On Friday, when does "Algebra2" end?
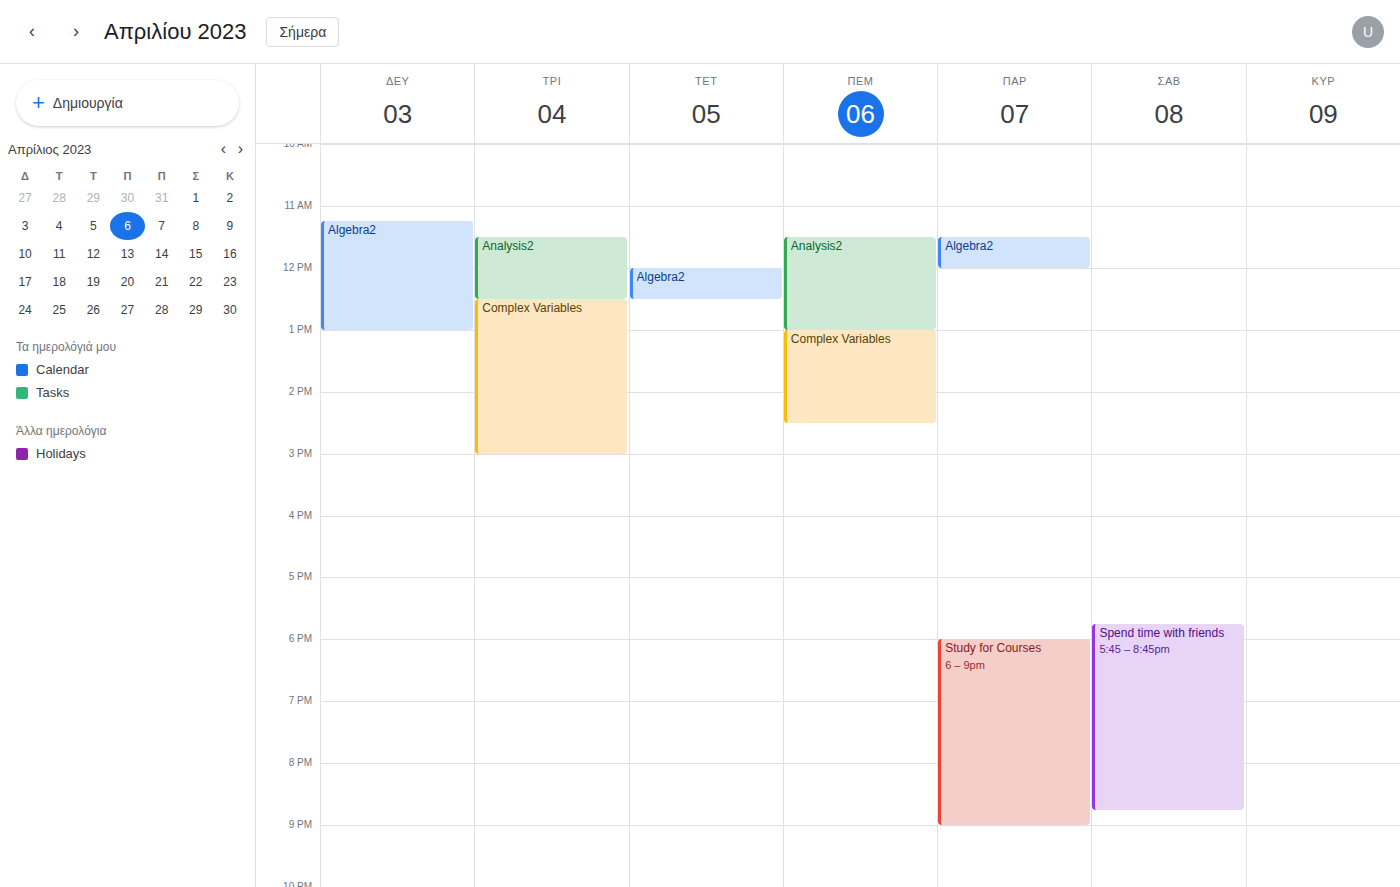
12:00 PM